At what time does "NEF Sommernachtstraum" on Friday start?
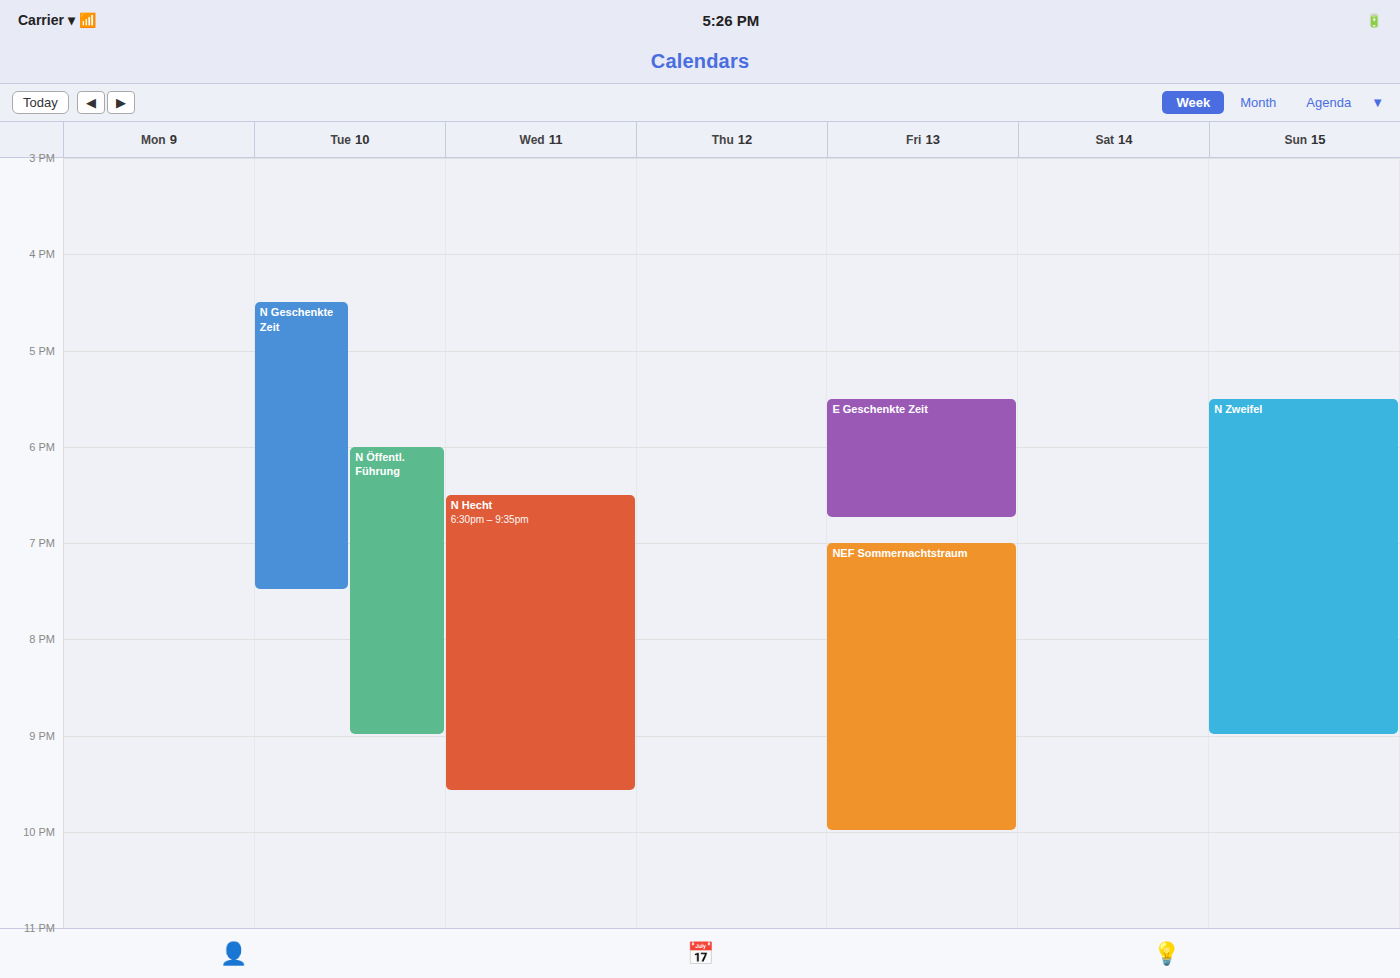
7:00 PM